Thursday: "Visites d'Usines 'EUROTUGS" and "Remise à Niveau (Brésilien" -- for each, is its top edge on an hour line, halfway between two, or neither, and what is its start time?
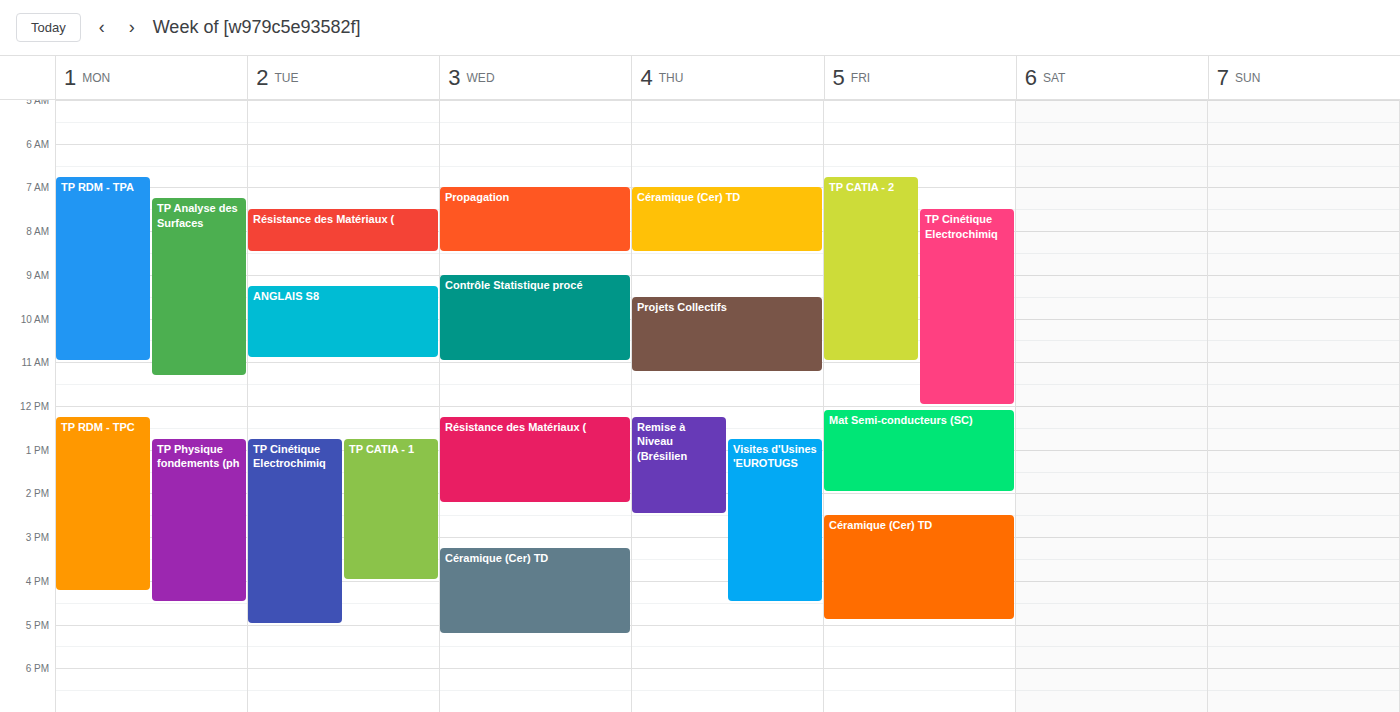
"Visites d'Usines 'EUROTUGS": 12:45 PM, neither: three quarters of the way from the 12 PM line to the 1 PM line. "Remise à Niveau (Brésilien": 12:15 PM, neither: a quarter of the way from the 12 PM line to the 1 PM line.